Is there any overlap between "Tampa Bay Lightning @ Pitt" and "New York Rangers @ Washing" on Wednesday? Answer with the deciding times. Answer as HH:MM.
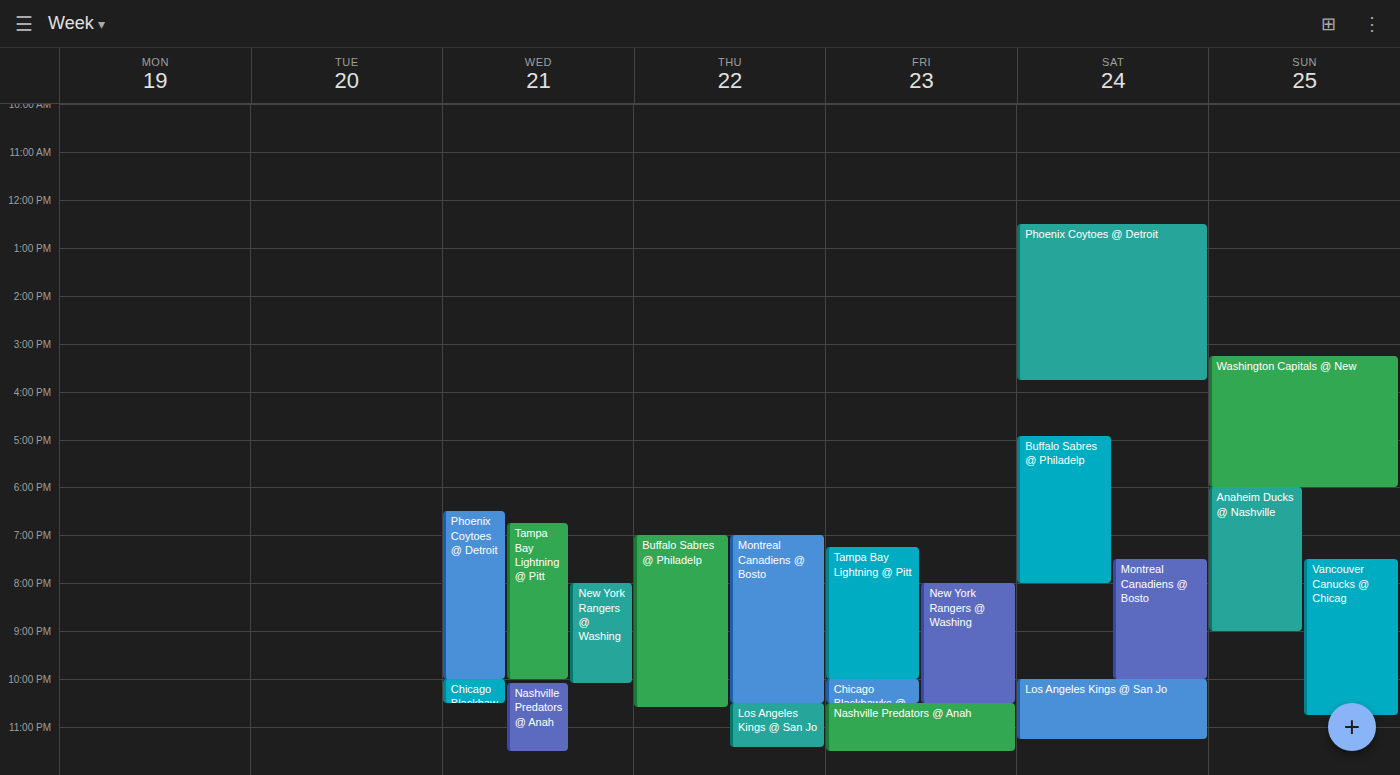
"New York Rangers @ Washing" starts at 20:00, before "Tampa Bay Lightning @ Pitt" ends at 22:00 -- they overlap.